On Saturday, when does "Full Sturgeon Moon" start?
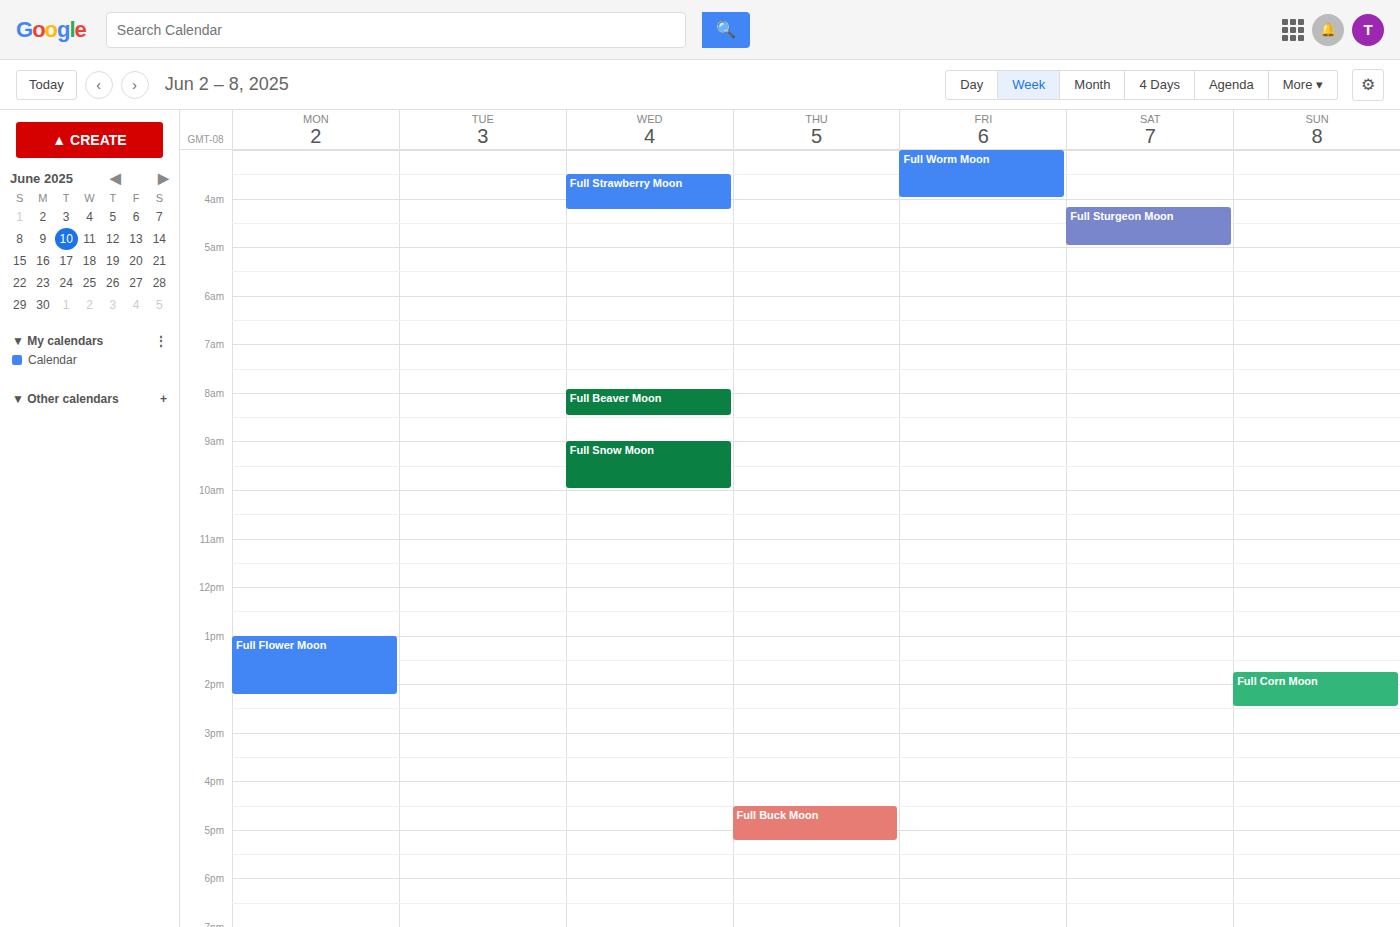
4:10 AM